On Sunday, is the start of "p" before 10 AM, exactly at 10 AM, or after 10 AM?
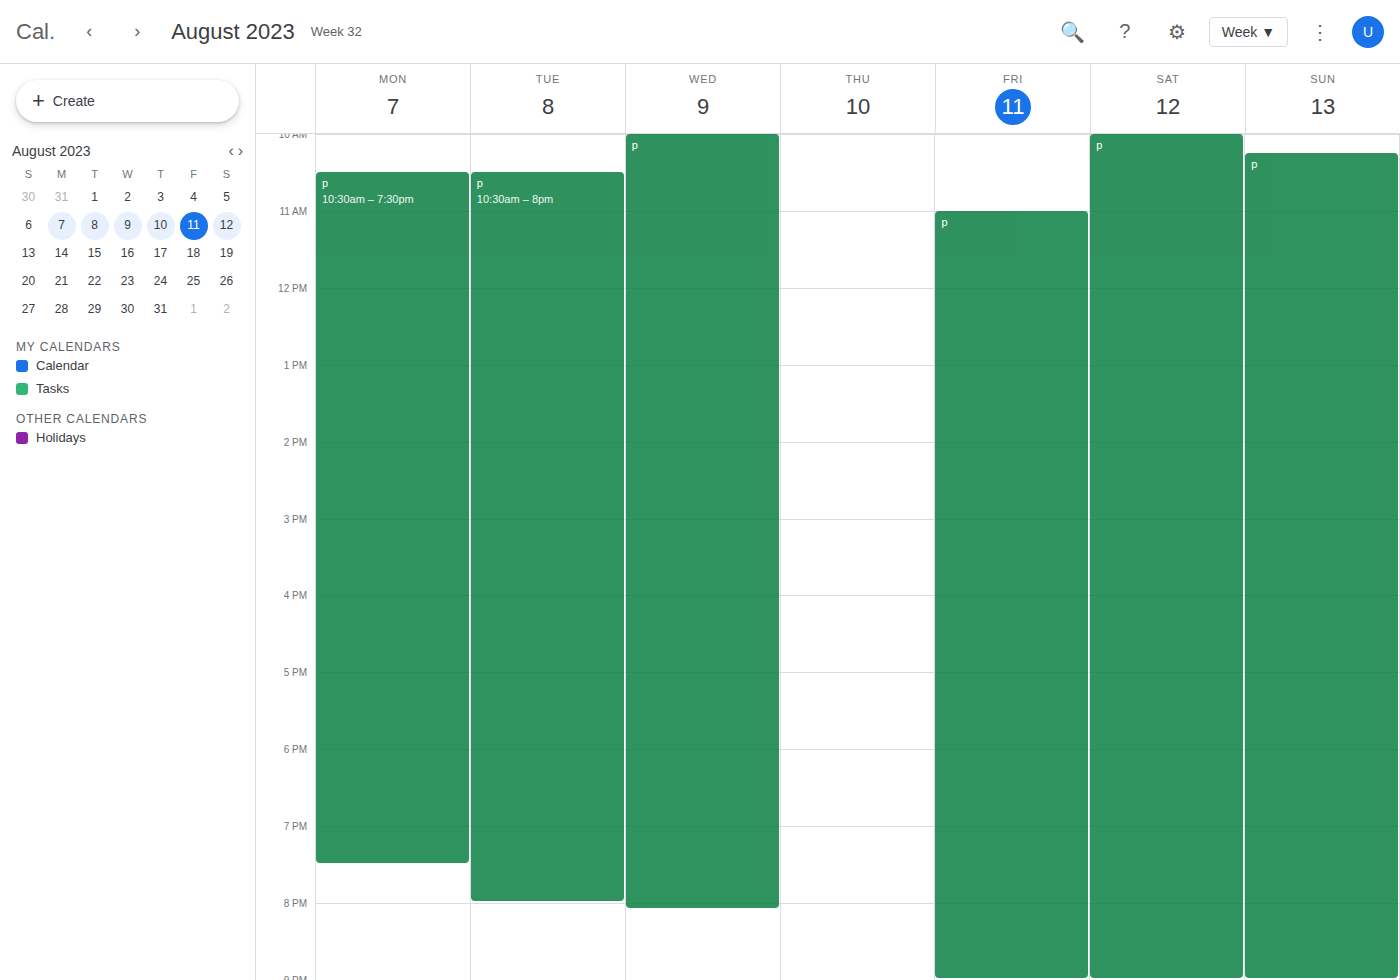
10:15 AM -- after 10 AM, 15 minutes below the 10 AM line.